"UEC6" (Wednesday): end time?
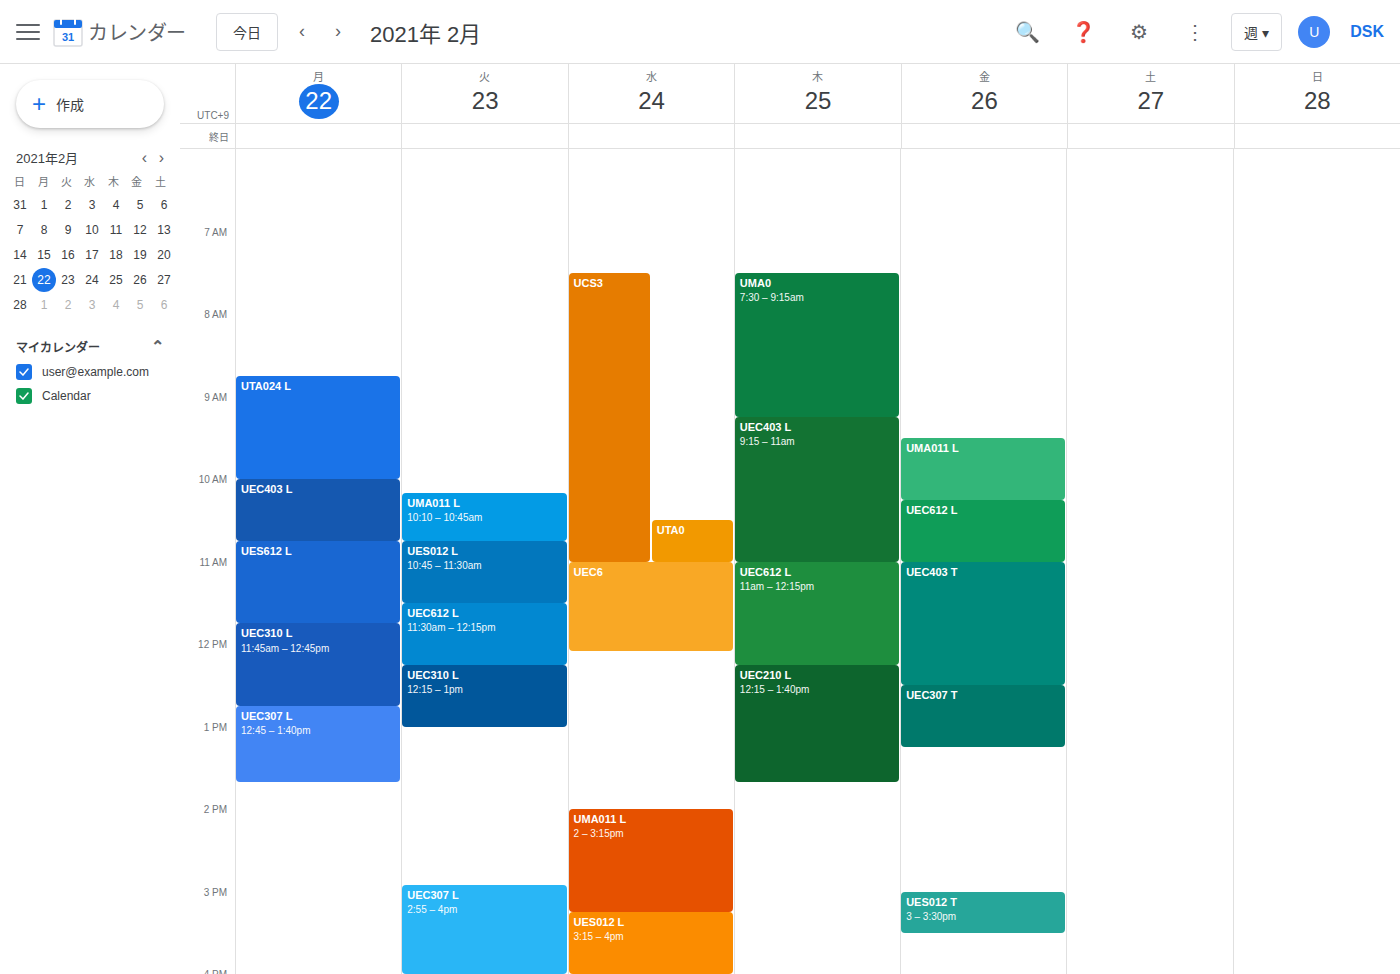
12:05 PM